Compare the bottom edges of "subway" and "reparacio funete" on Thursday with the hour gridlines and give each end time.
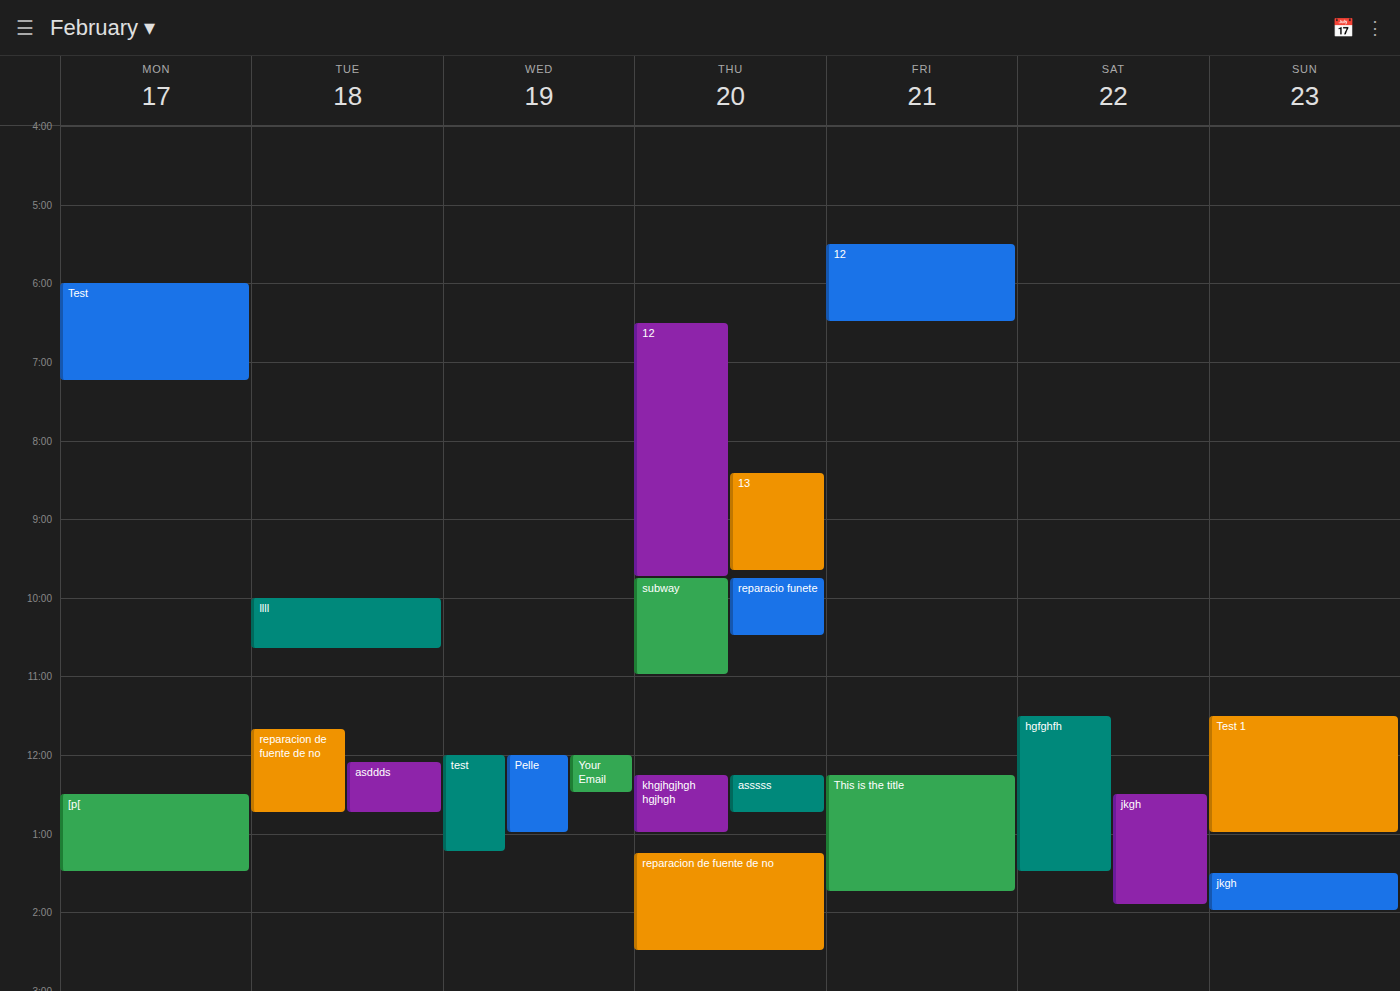
"subway": 11:00, exactly on the 11:00 line. "reparacio funete": 10:30, halfway between the 10:00 and 11:00 lines.